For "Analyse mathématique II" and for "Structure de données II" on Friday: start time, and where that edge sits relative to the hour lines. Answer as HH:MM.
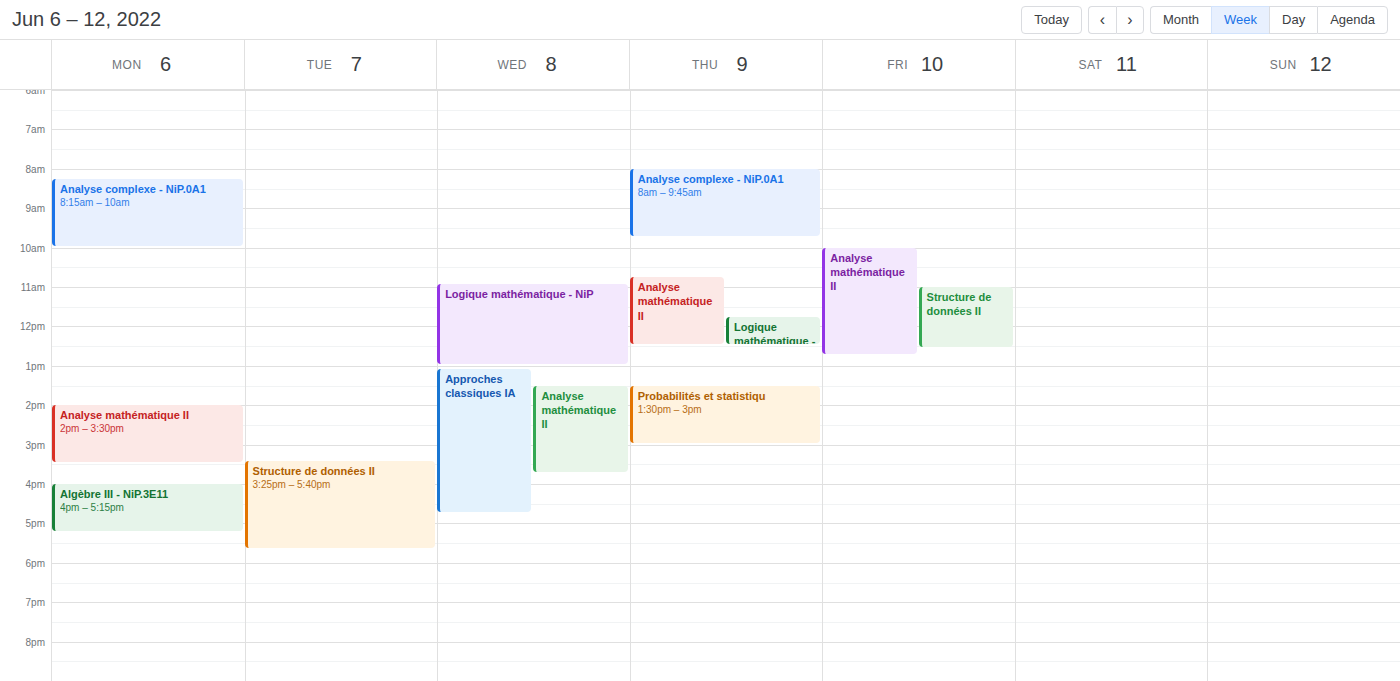
"Analyse mathématique II": 10:00, exactly on the 10:00 line. "Structure de données II": 11:00, exactly on the 11:00 line.